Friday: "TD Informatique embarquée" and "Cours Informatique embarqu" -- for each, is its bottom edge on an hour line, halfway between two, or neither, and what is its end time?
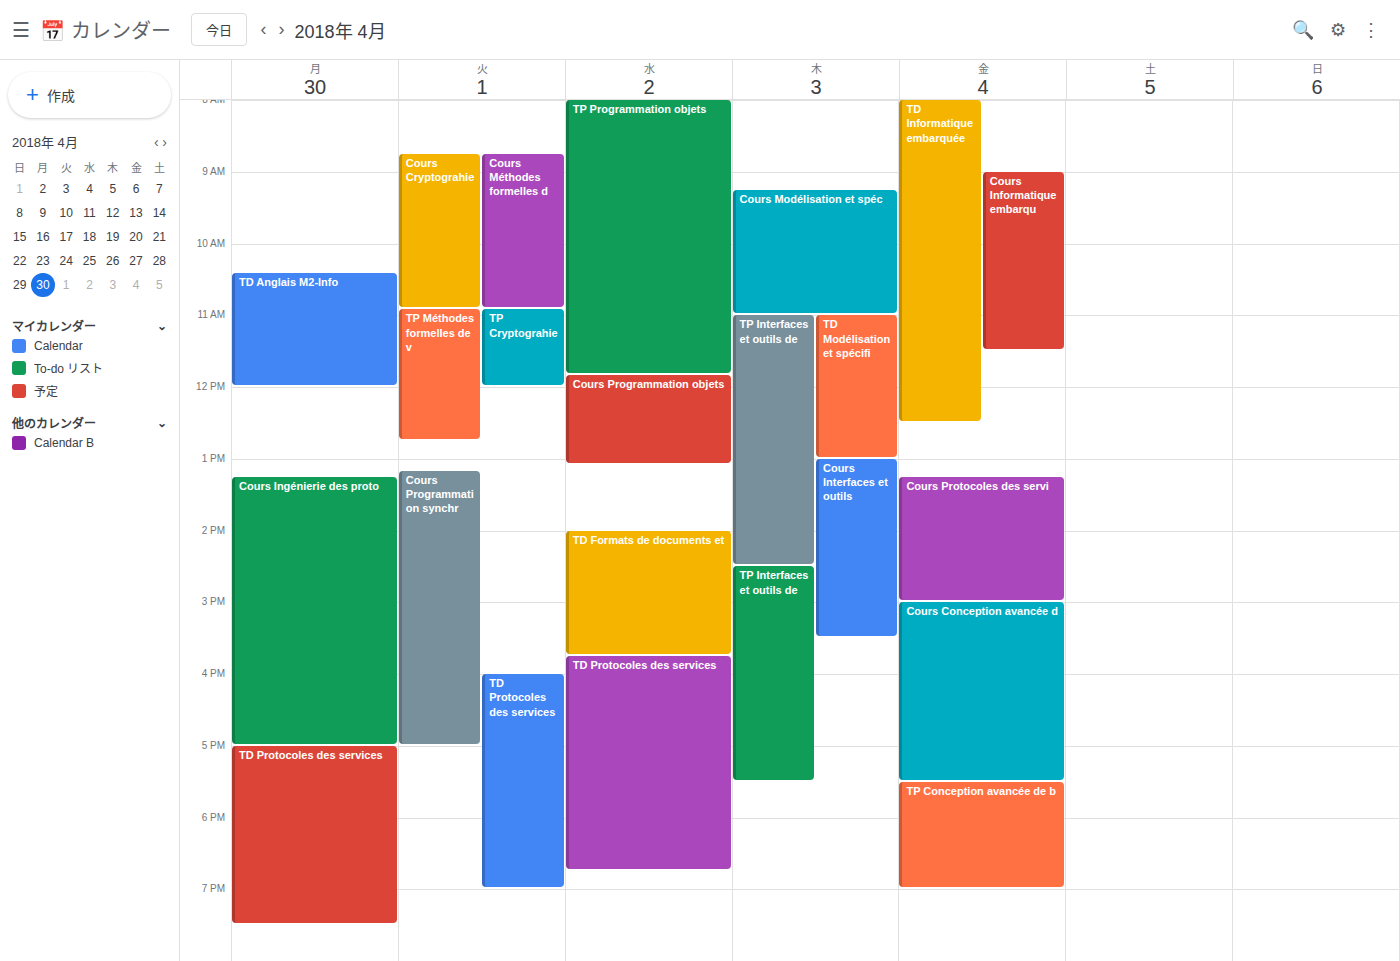
"TD Informatique embarquée": 12:30 PM, halfway between the 12 PM and 1 PM lines. "Cours Informatique embarqu": 11:30 AM, halfway between the 11 AM and 12 PM lines.